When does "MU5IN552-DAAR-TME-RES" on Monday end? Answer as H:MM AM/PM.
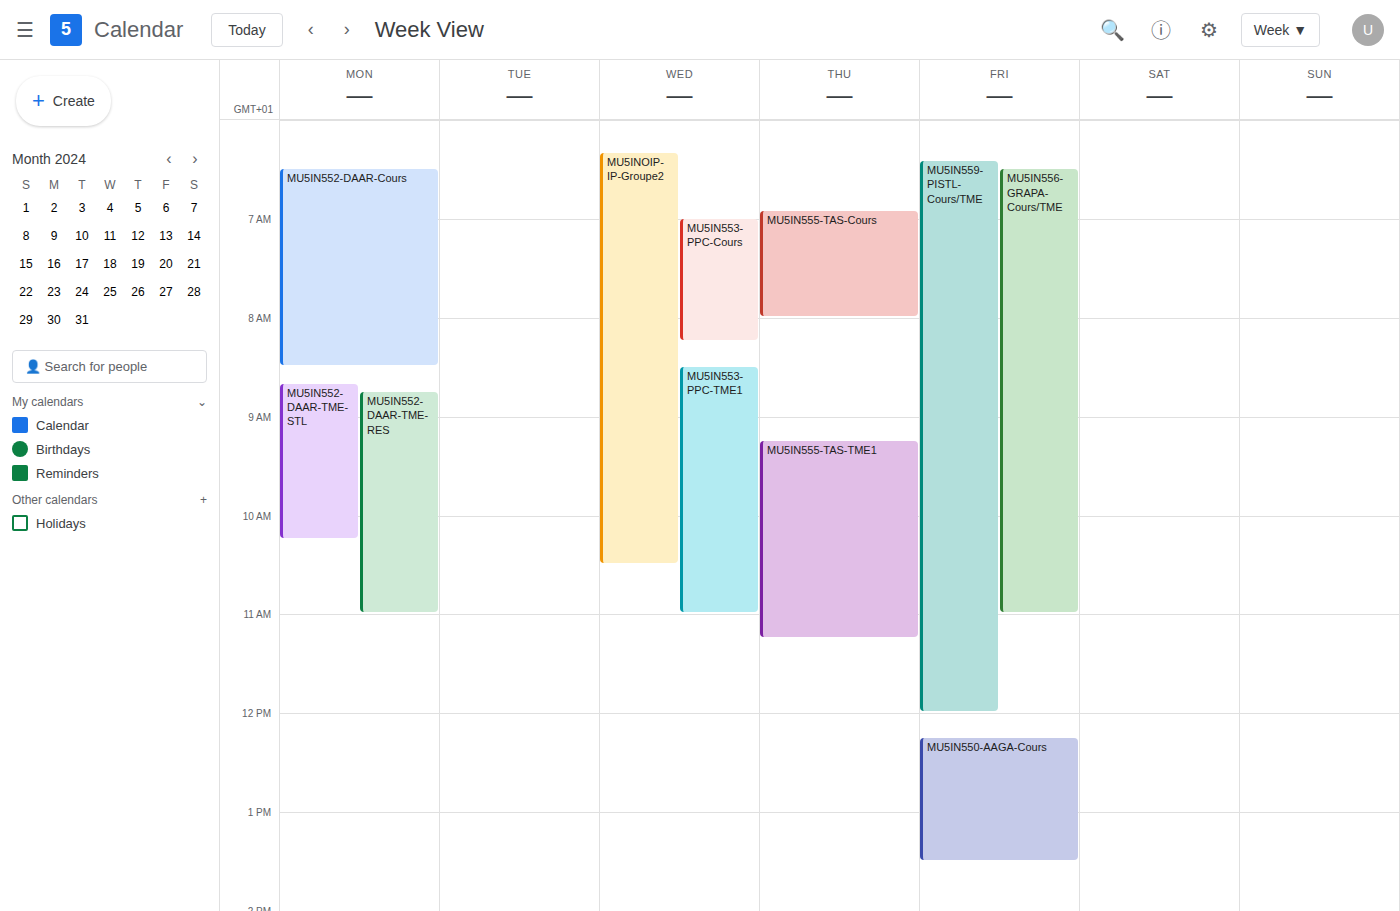
11:00 AM